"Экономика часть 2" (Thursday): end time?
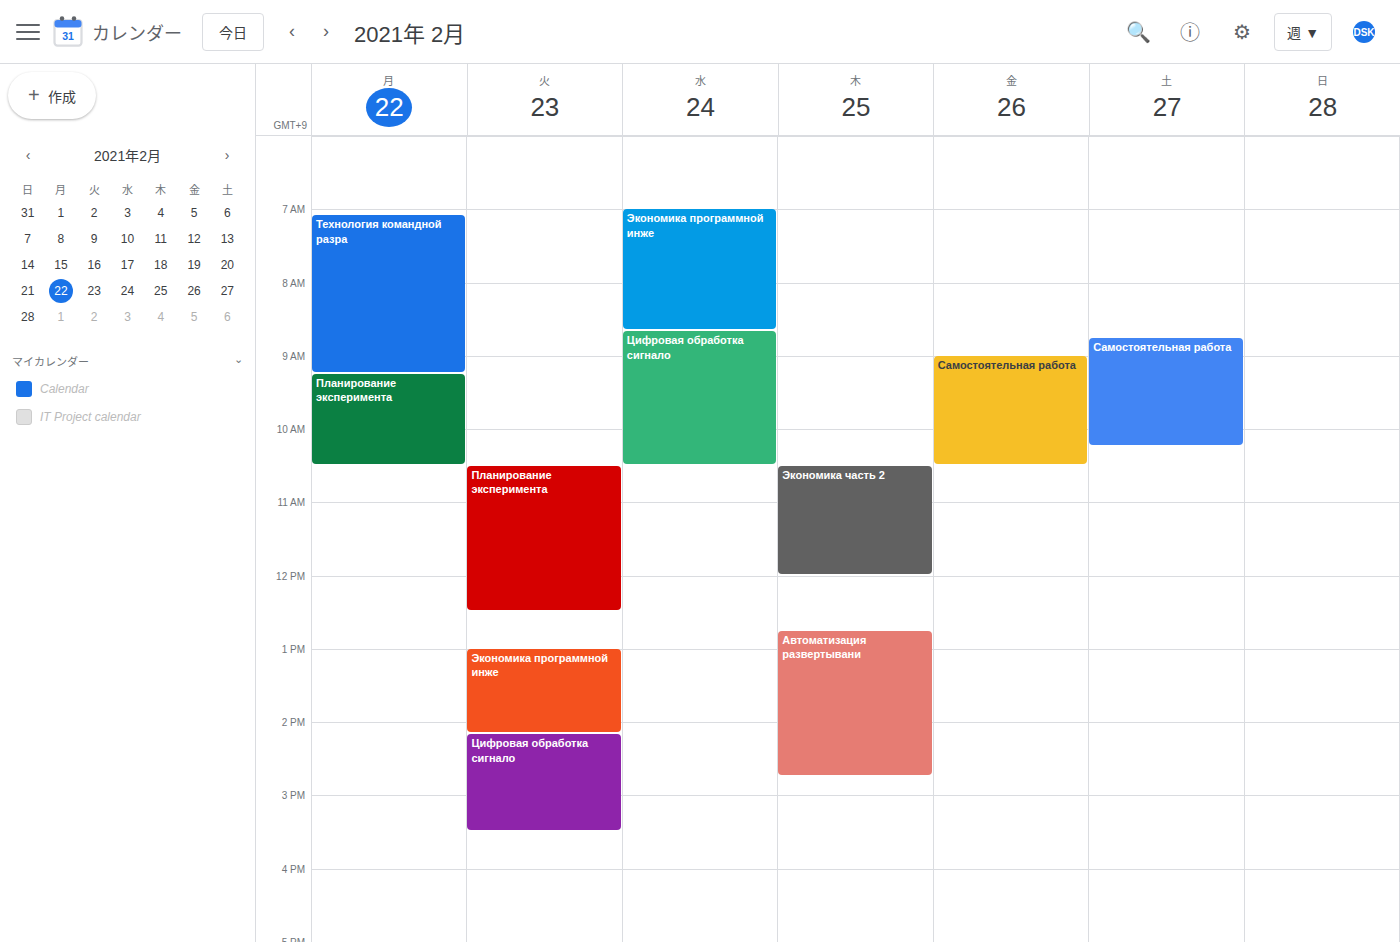
12:00 PM